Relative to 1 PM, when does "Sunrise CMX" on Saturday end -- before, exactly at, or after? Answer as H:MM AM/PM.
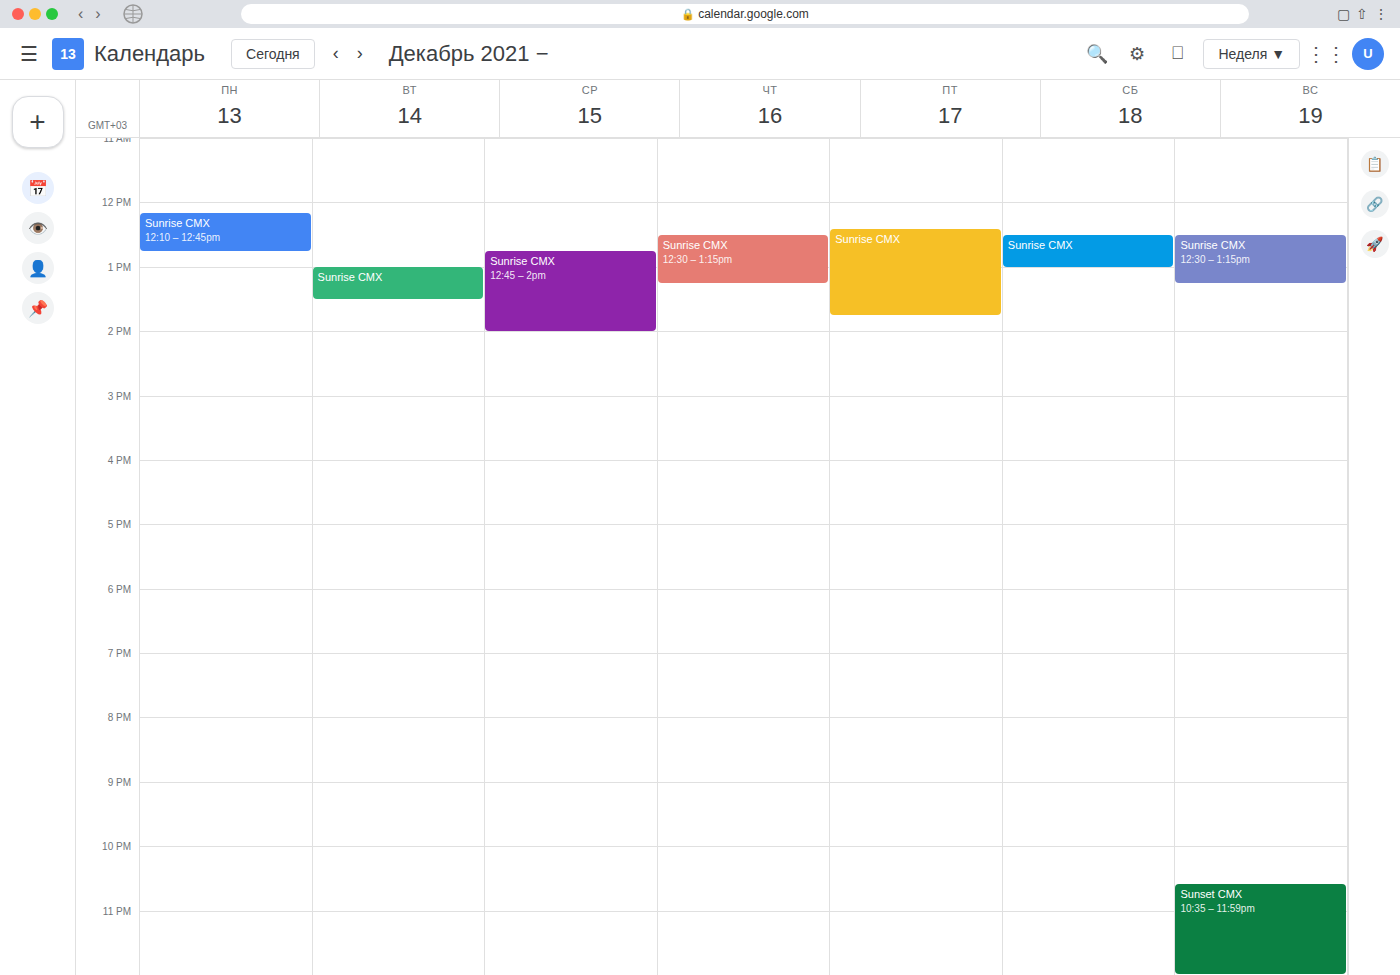
1:00 PM -- exactly at 1 PM, on the 1 PM line.